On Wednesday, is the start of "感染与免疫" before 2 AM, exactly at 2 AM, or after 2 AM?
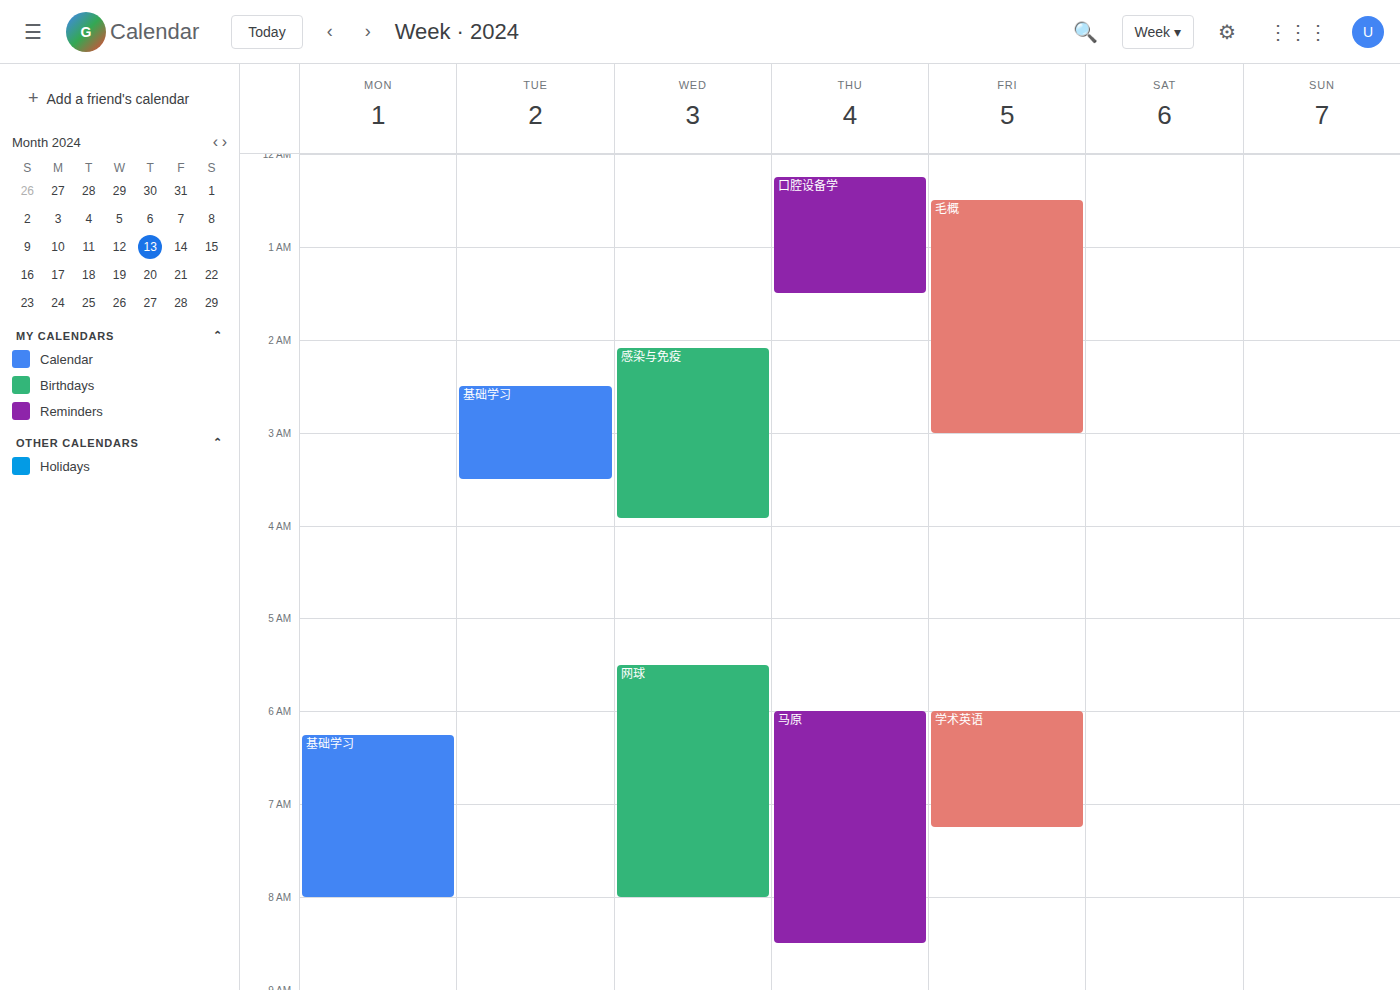
2:05 AM -- after 2 AM, 5 minutes below the 2 AM line.